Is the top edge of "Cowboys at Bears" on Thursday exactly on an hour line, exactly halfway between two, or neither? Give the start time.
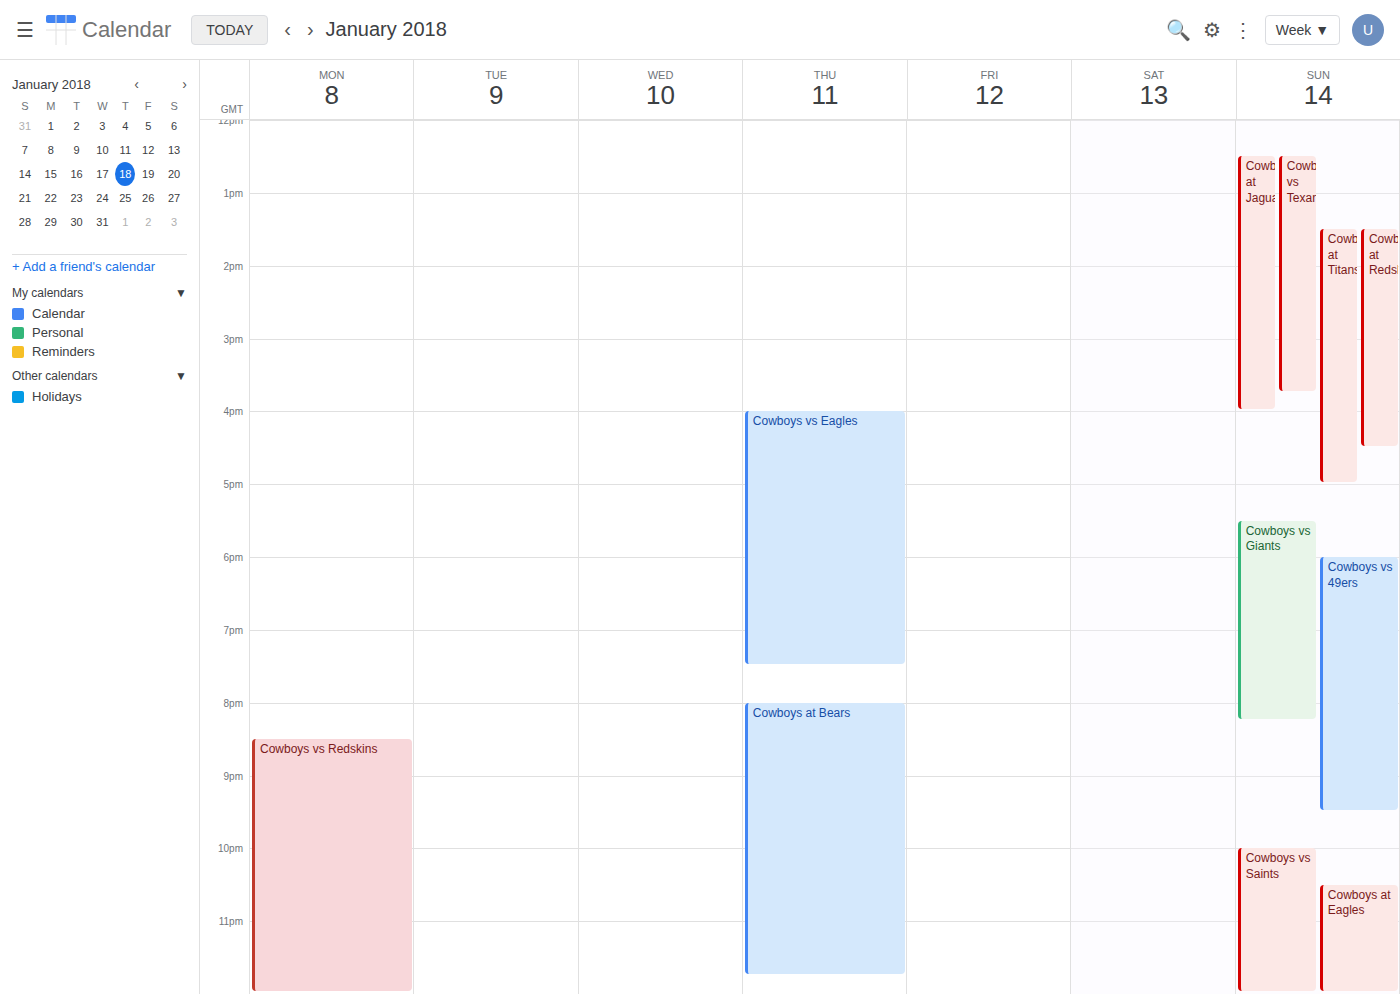
20:00 -- exactly on the 20:00 line.